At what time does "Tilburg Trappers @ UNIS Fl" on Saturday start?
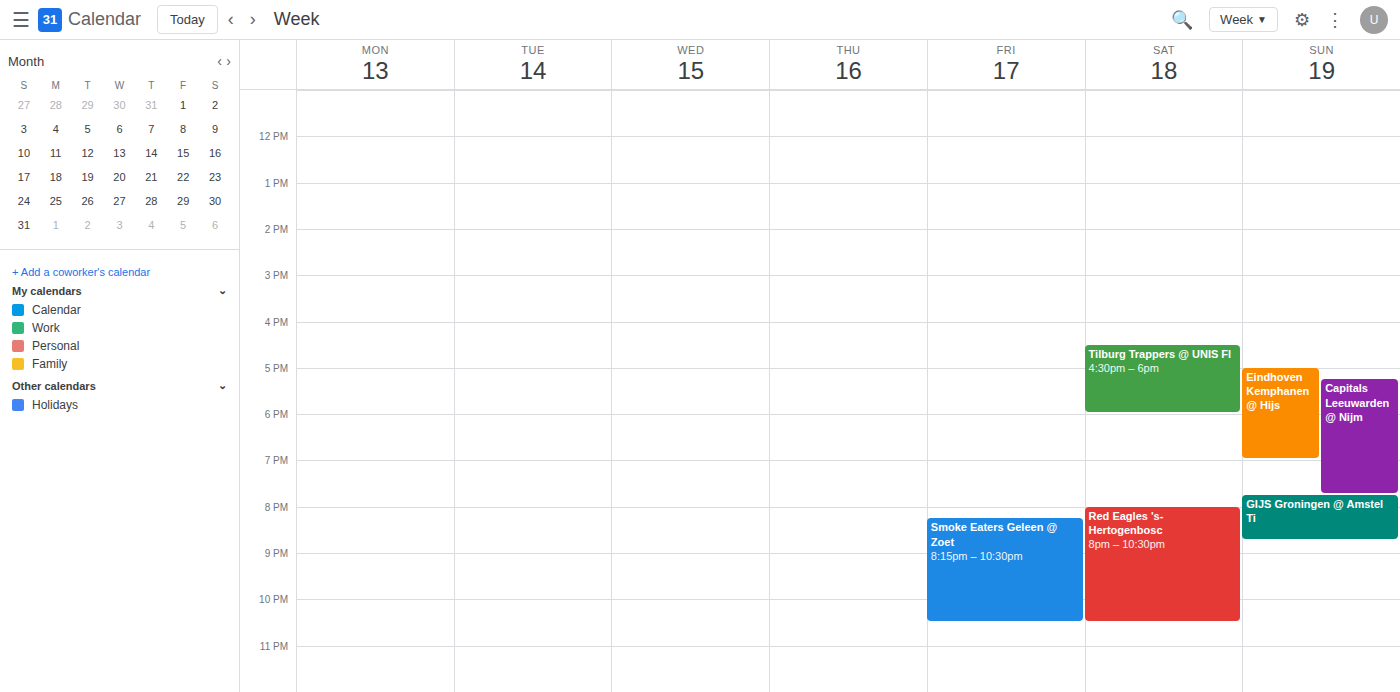
4:30 PM